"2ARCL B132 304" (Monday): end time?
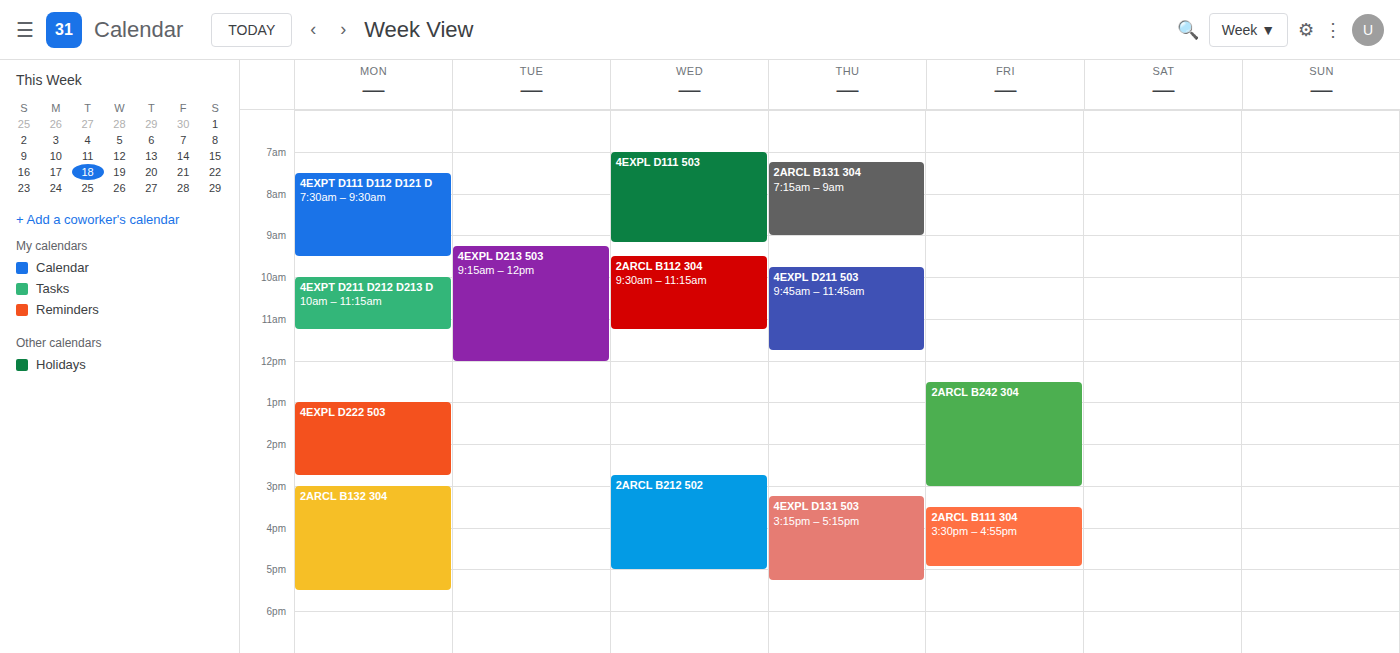
5:30 PM